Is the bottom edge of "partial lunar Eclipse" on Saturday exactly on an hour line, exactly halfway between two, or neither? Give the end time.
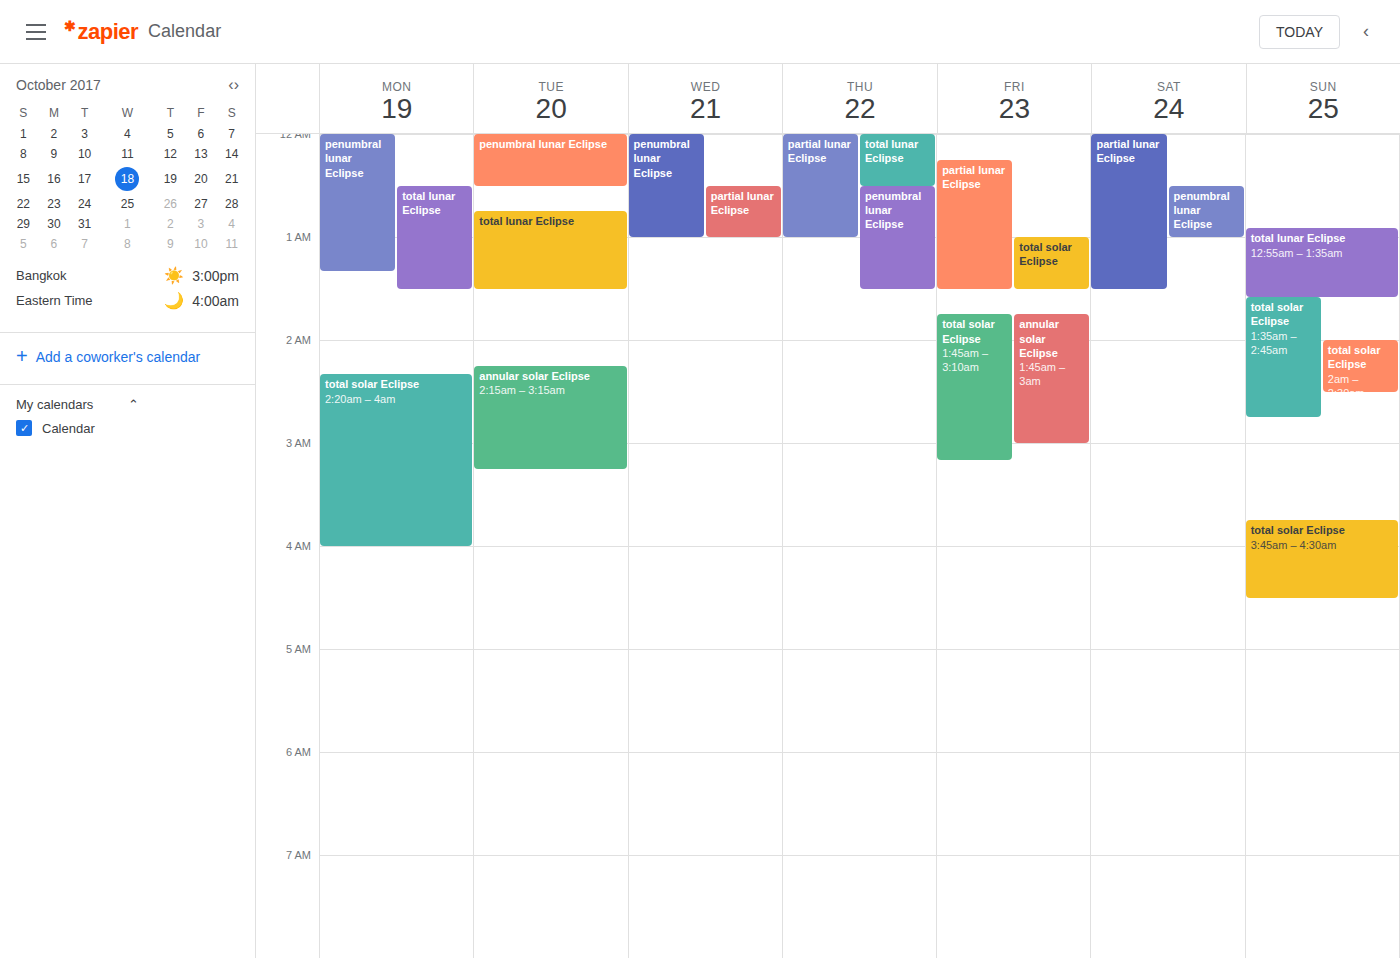
1:30 AM -- halfway between the 1 AM and 2 AM lines.